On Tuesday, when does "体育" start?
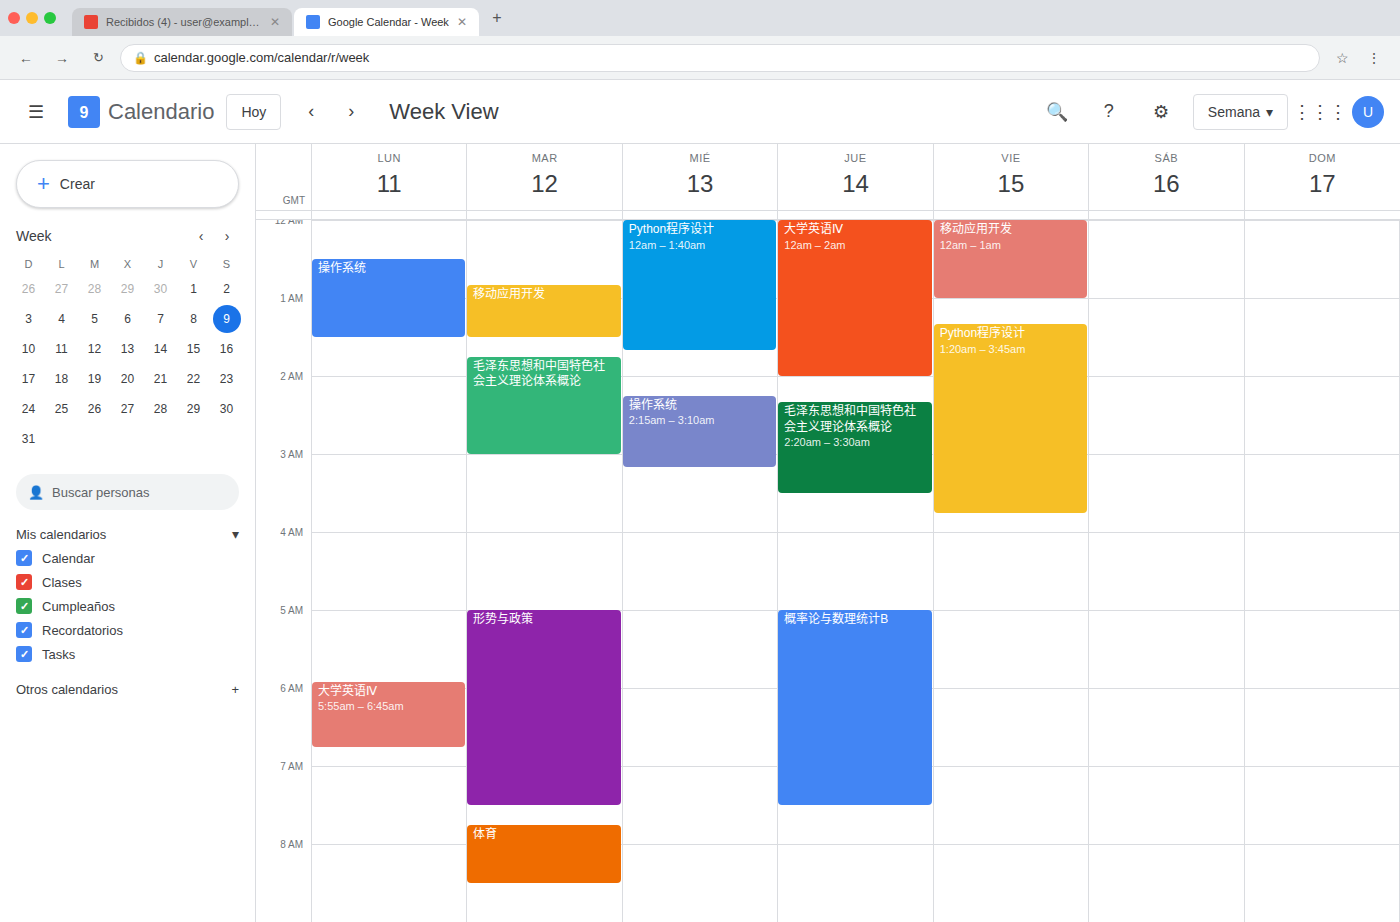
07:45